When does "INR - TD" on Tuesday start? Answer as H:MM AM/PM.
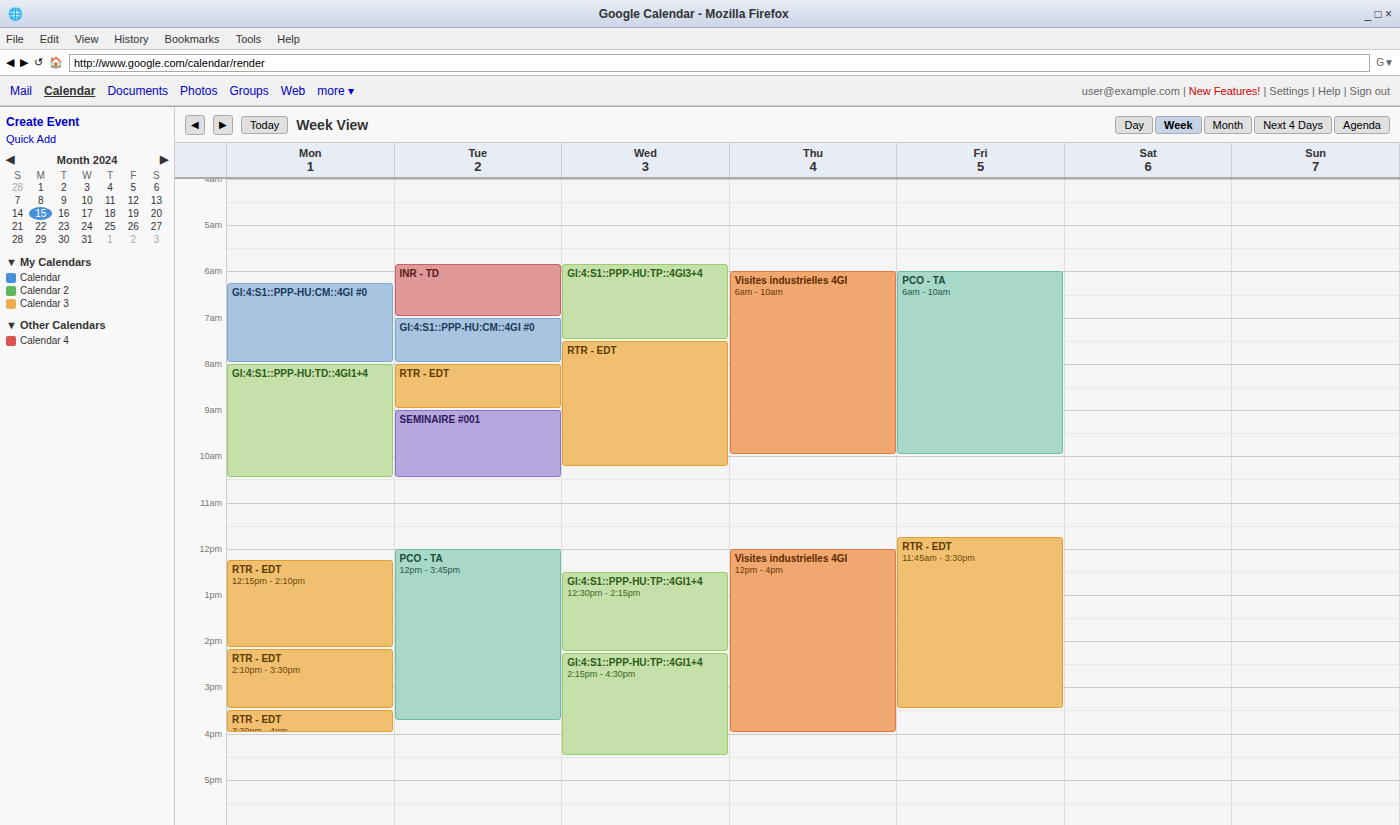
5:50 AM